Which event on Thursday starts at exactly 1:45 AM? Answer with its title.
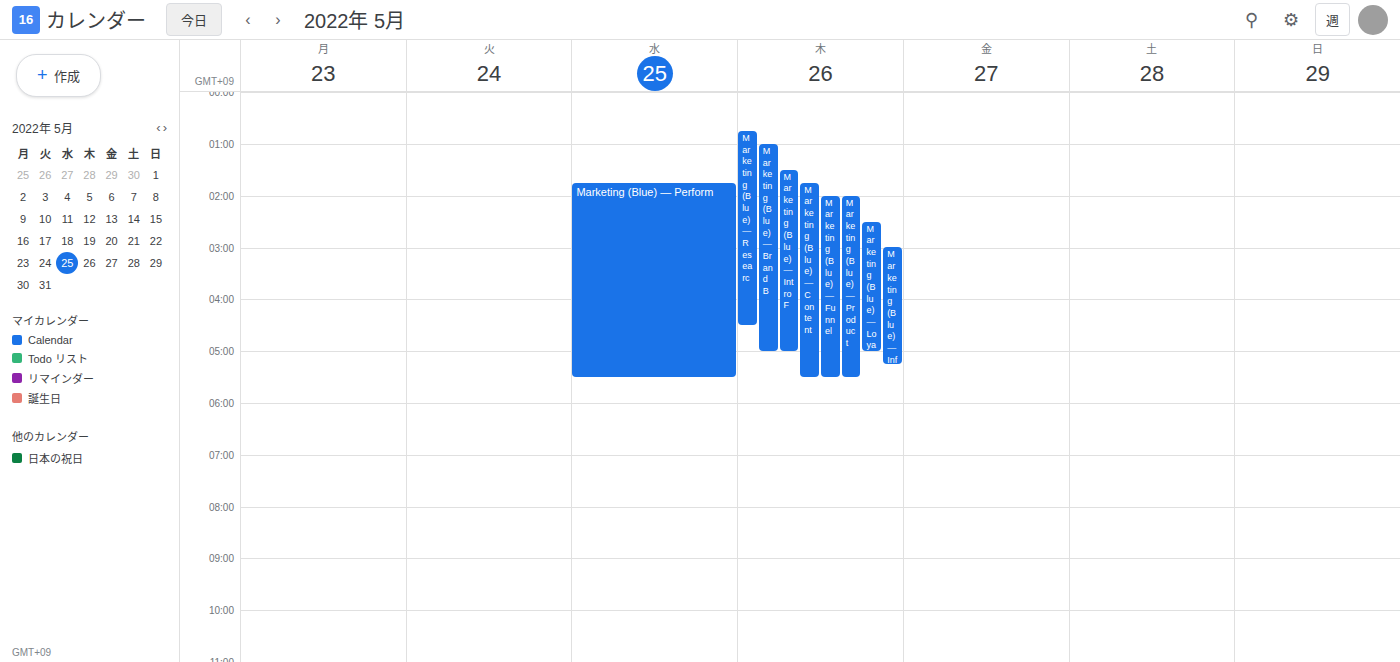
"Marketing (Blue) — Content"